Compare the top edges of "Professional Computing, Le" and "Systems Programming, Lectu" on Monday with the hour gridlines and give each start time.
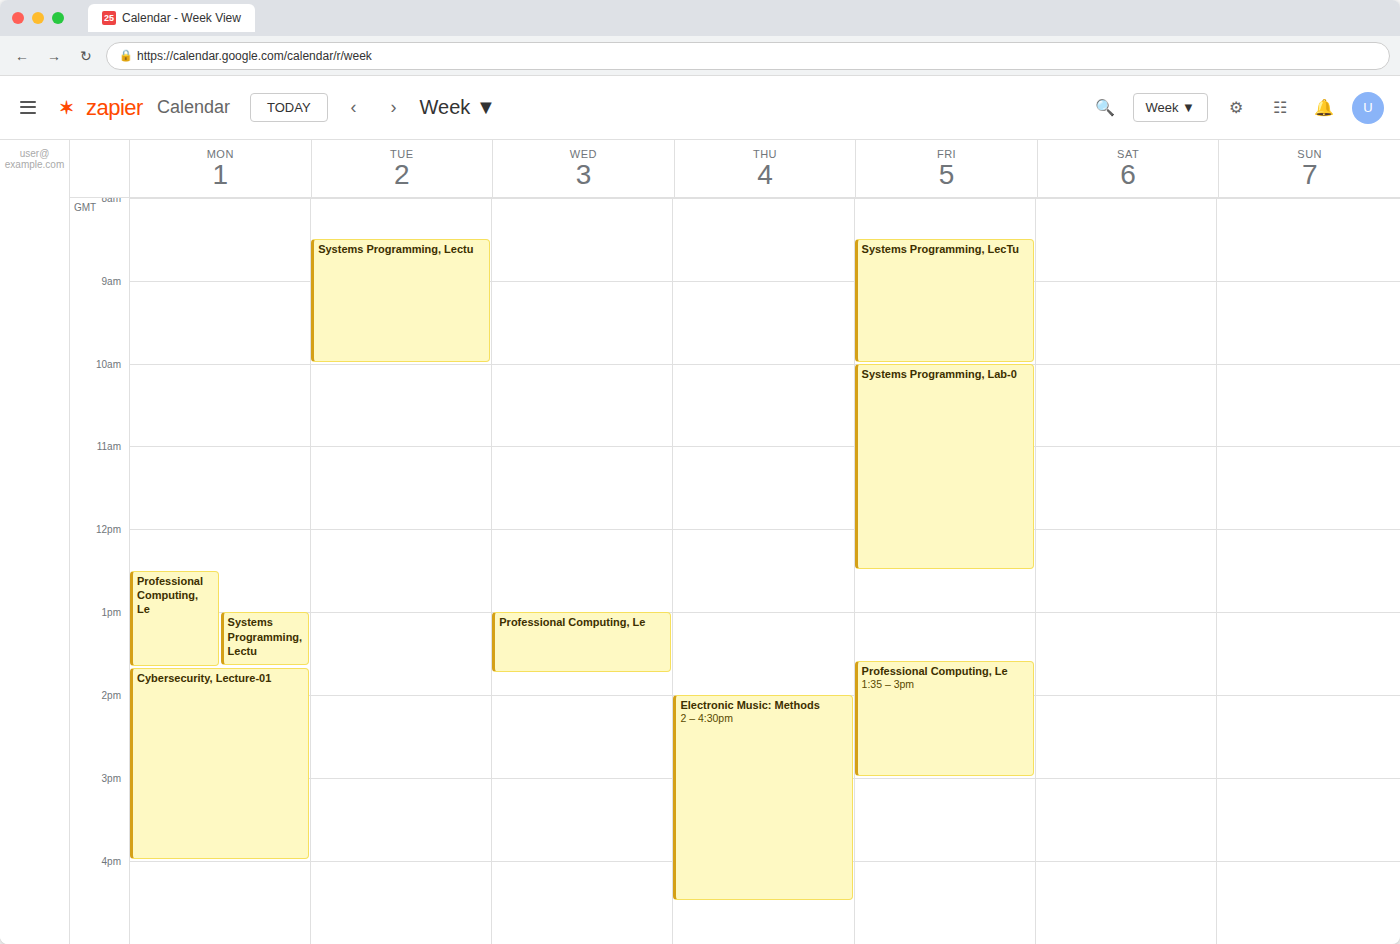
"Professional Computing, Le": 12:30 PM, halfway between the 12 PM and 1 PM lines. "Systems Programming, Lectu": 1:00 PM, exactly on the 1 PM line.